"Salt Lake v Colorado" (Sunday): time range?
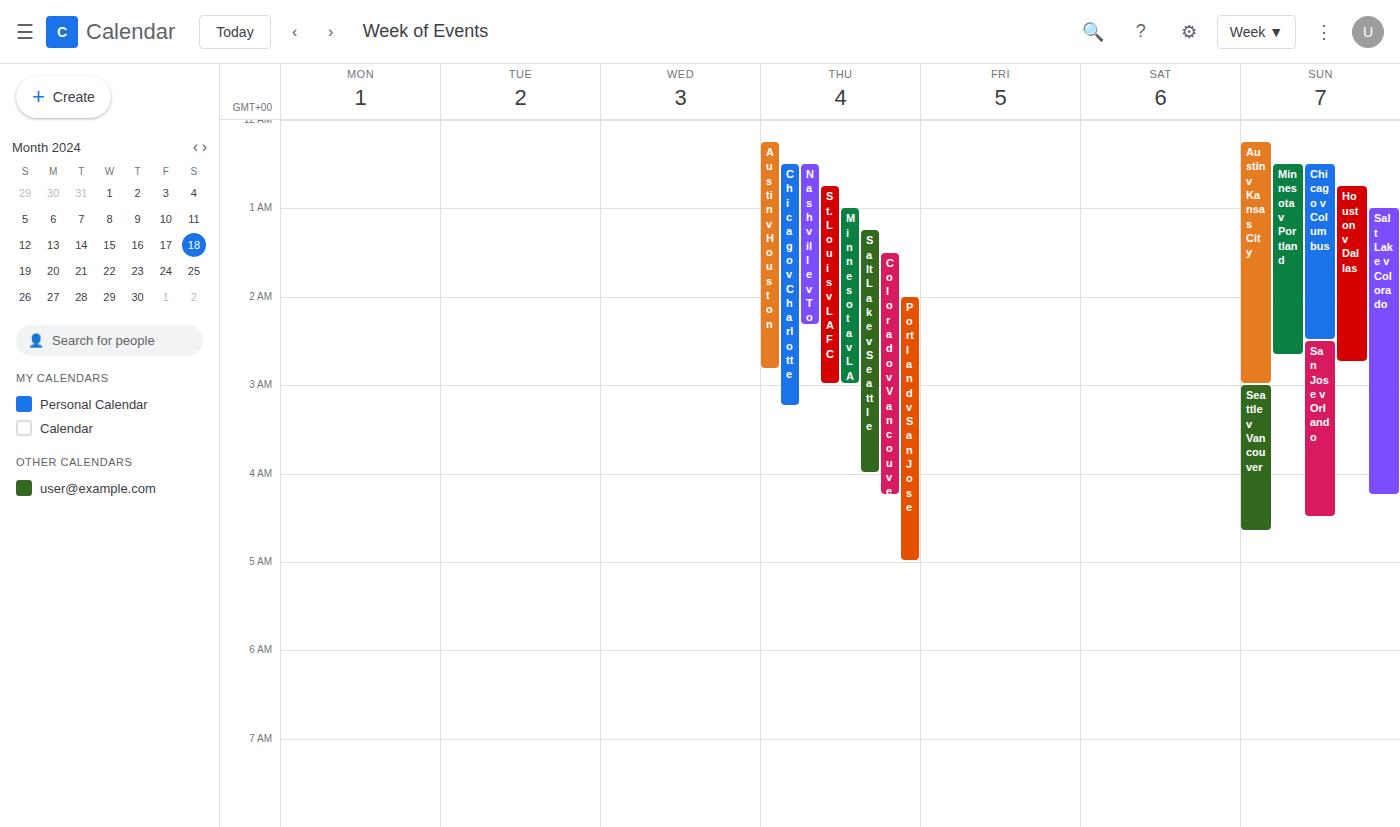
1:00 AM to 4:15 AM